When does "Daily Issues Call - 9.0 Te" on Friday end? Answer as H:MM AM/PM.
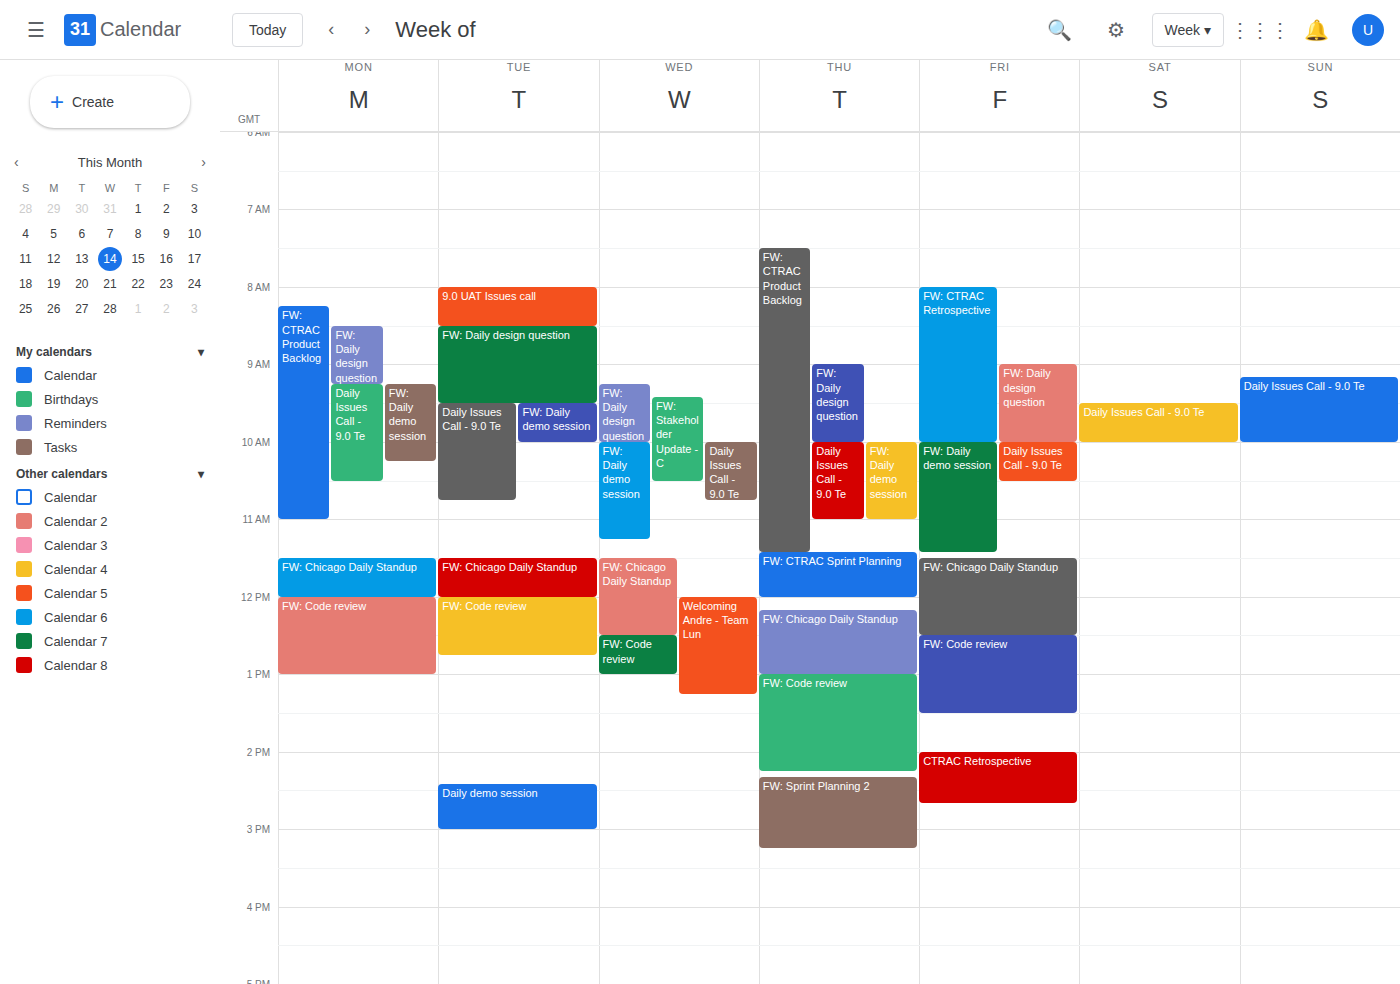
10:30 AM